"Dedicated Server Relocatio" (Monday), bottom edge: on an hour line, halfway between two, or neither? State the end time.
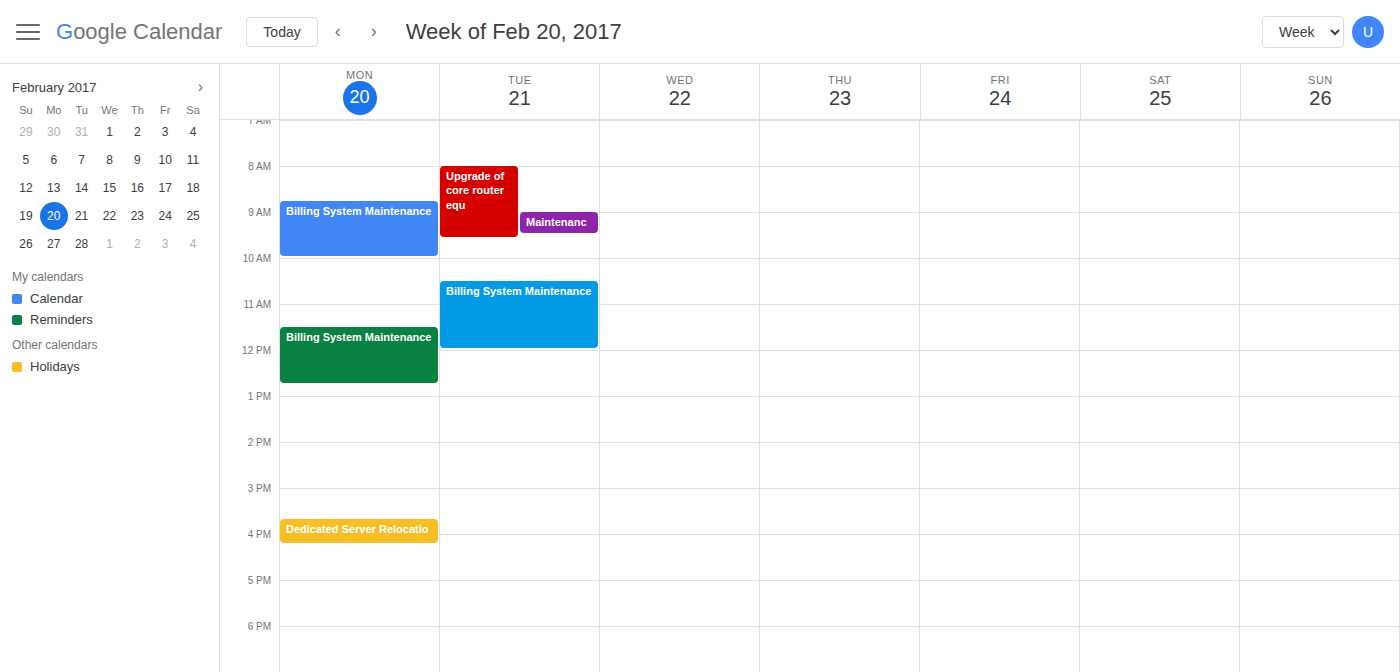
4:15 PM -- neither: a quarter of the way from the 4 PM line to the 5 PM line.